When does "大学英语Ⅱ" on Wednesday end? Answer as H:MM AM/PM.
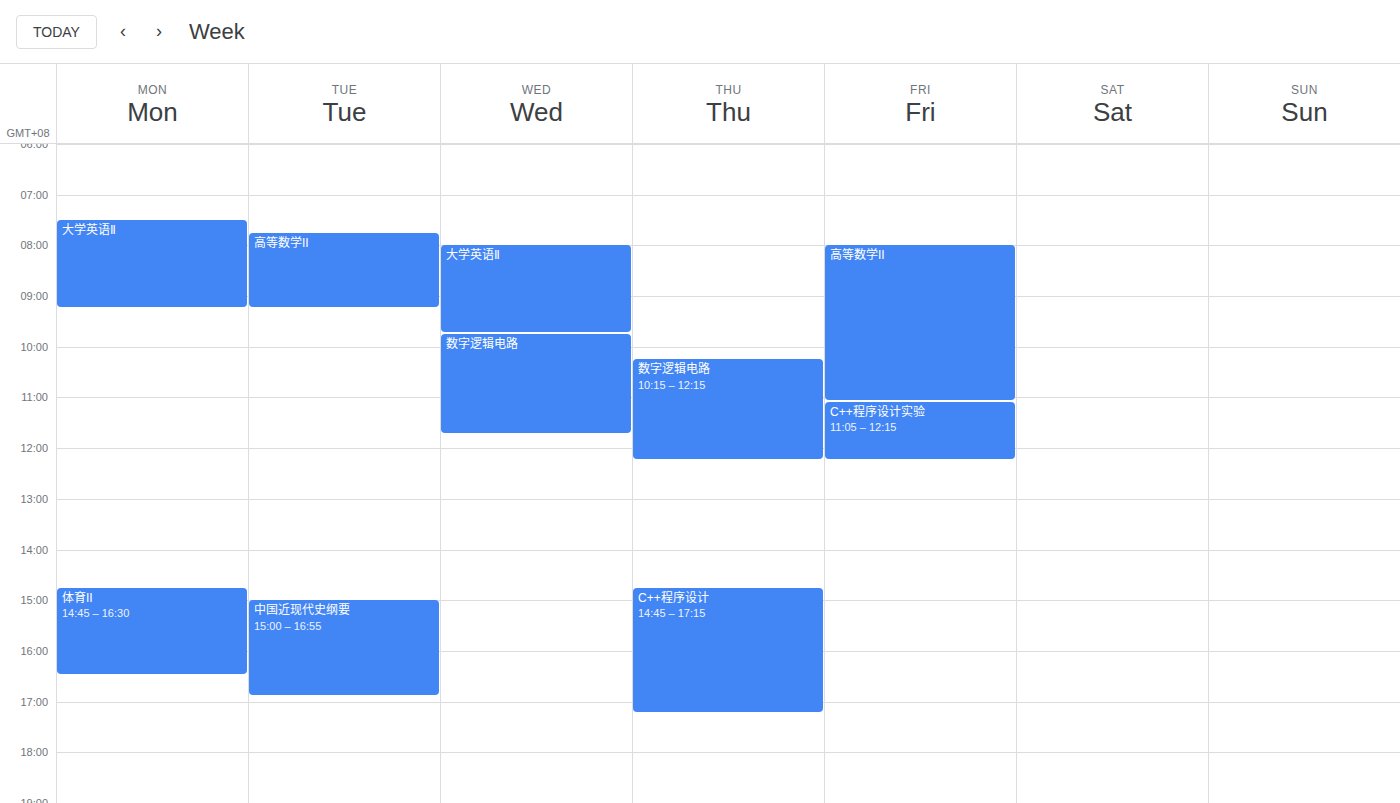
9:45 AM